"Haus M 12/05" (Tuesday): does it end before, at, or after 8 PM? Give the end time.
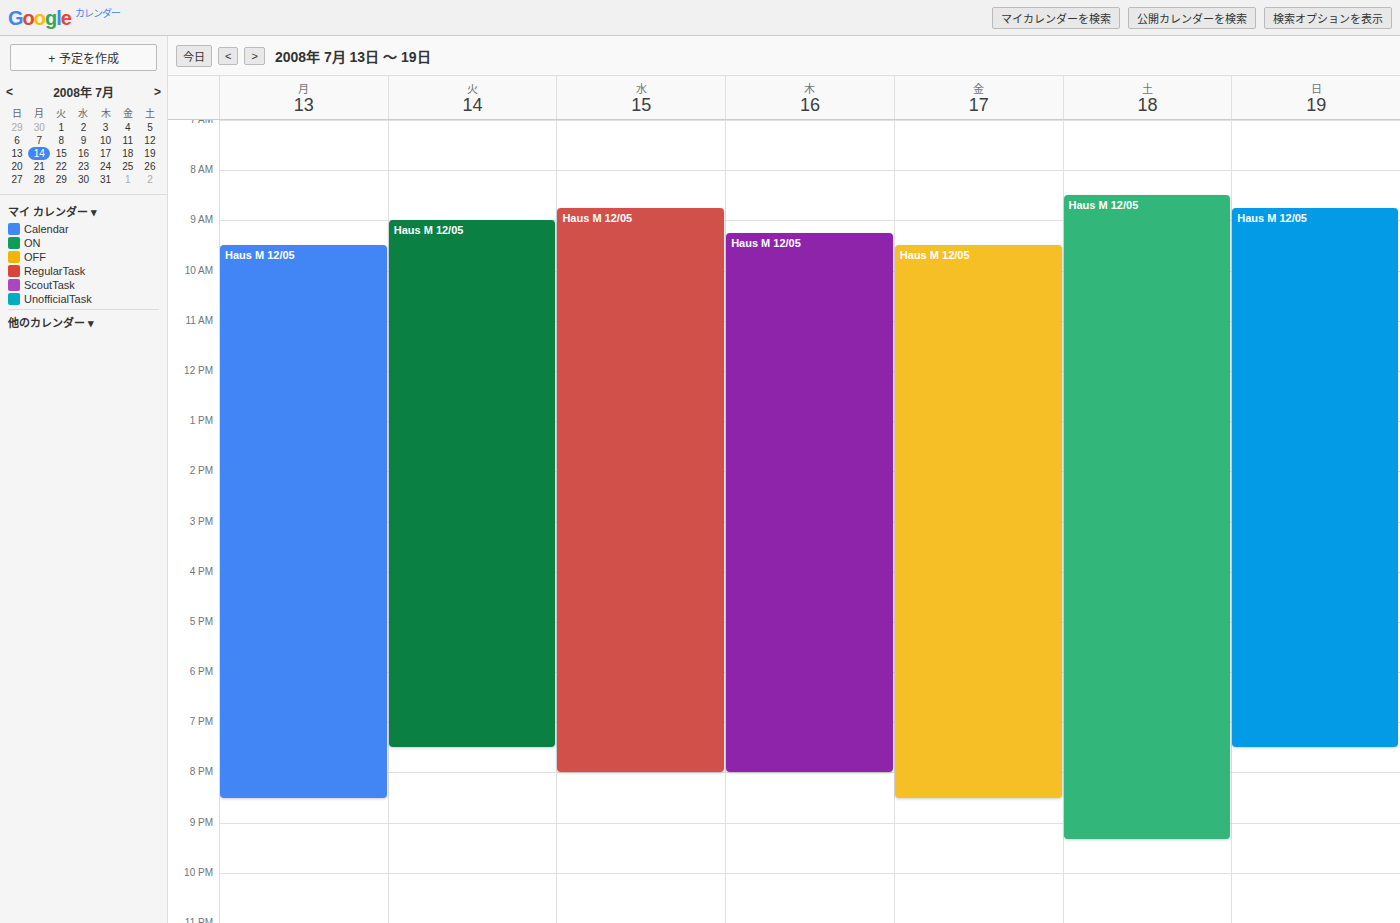
7:30 PM -- before 8 PM, 30 minutes above the 8 PM line.